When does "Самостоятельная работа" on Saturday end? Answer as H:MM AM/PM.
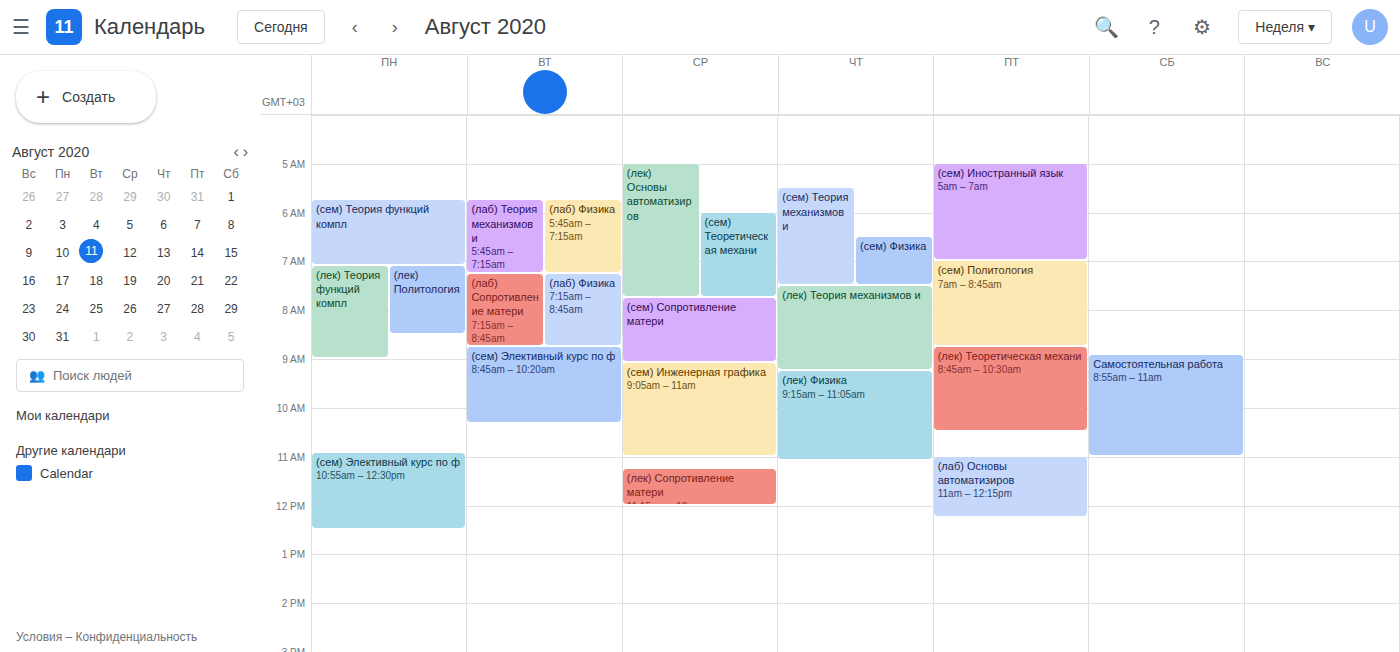
11:00 AM